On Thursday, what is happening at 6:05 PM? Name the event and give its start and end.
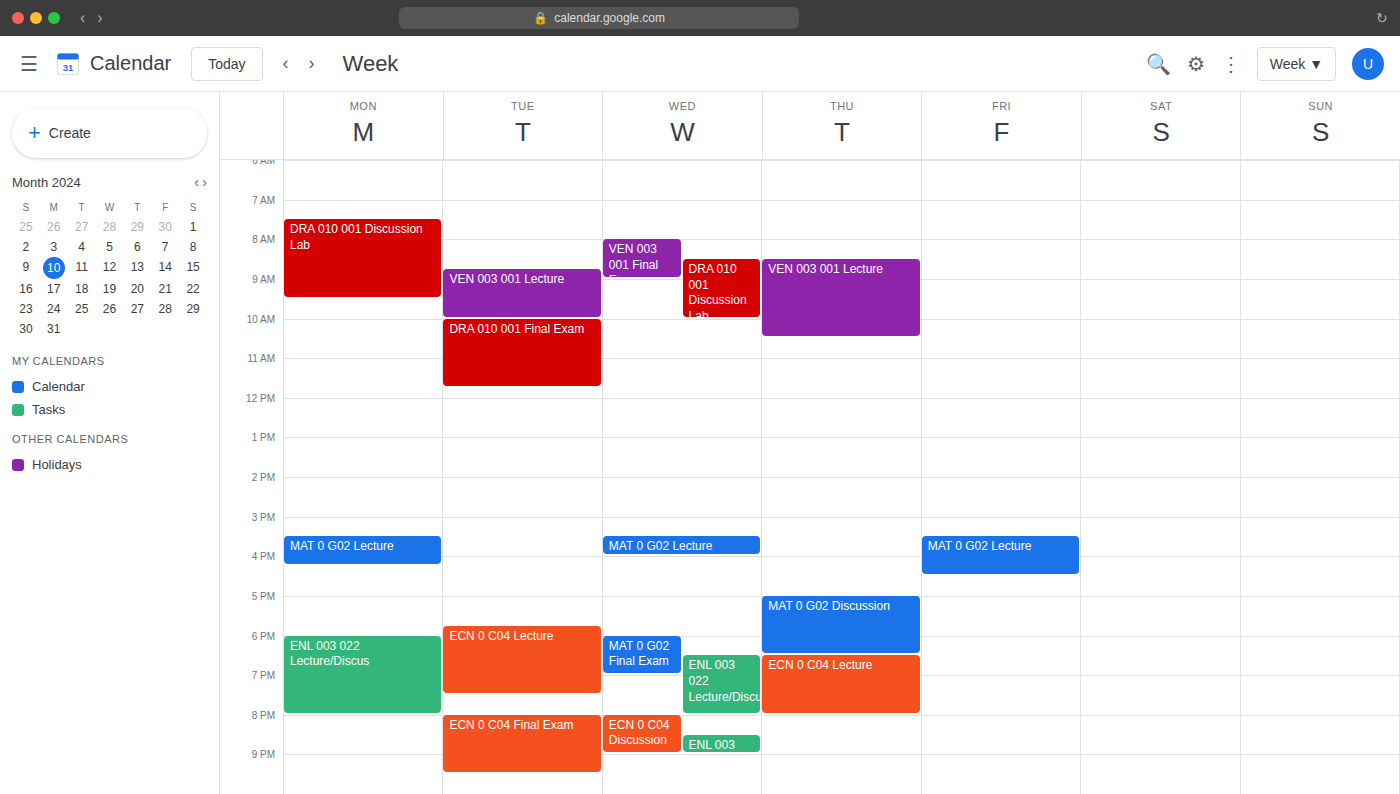
"MAT 0 G02 Discussion", 5:00 PM to 6:30 PM